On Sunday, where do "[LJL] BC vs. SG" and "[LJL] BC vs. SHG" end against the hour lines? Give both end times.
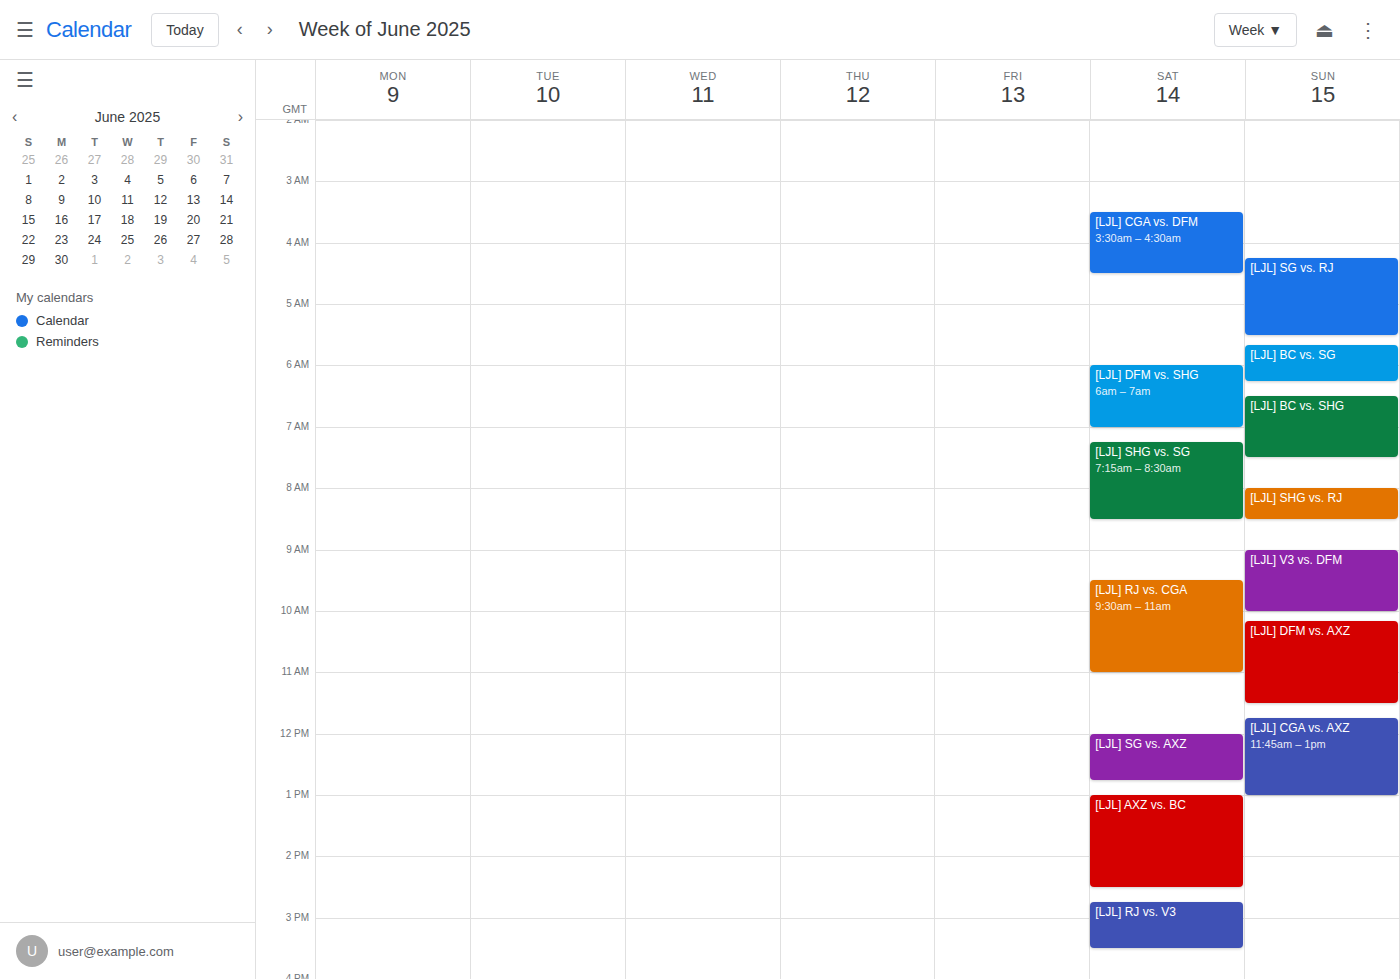
"[LJL] BC vs. SG": 6:15 AM, neither: a quarter of the way from the 6 AM line to the 7 AM line. "[LJL] BC vs. SHG": 7:30 AM, halfway between the 7 AM and 8 AM lines.